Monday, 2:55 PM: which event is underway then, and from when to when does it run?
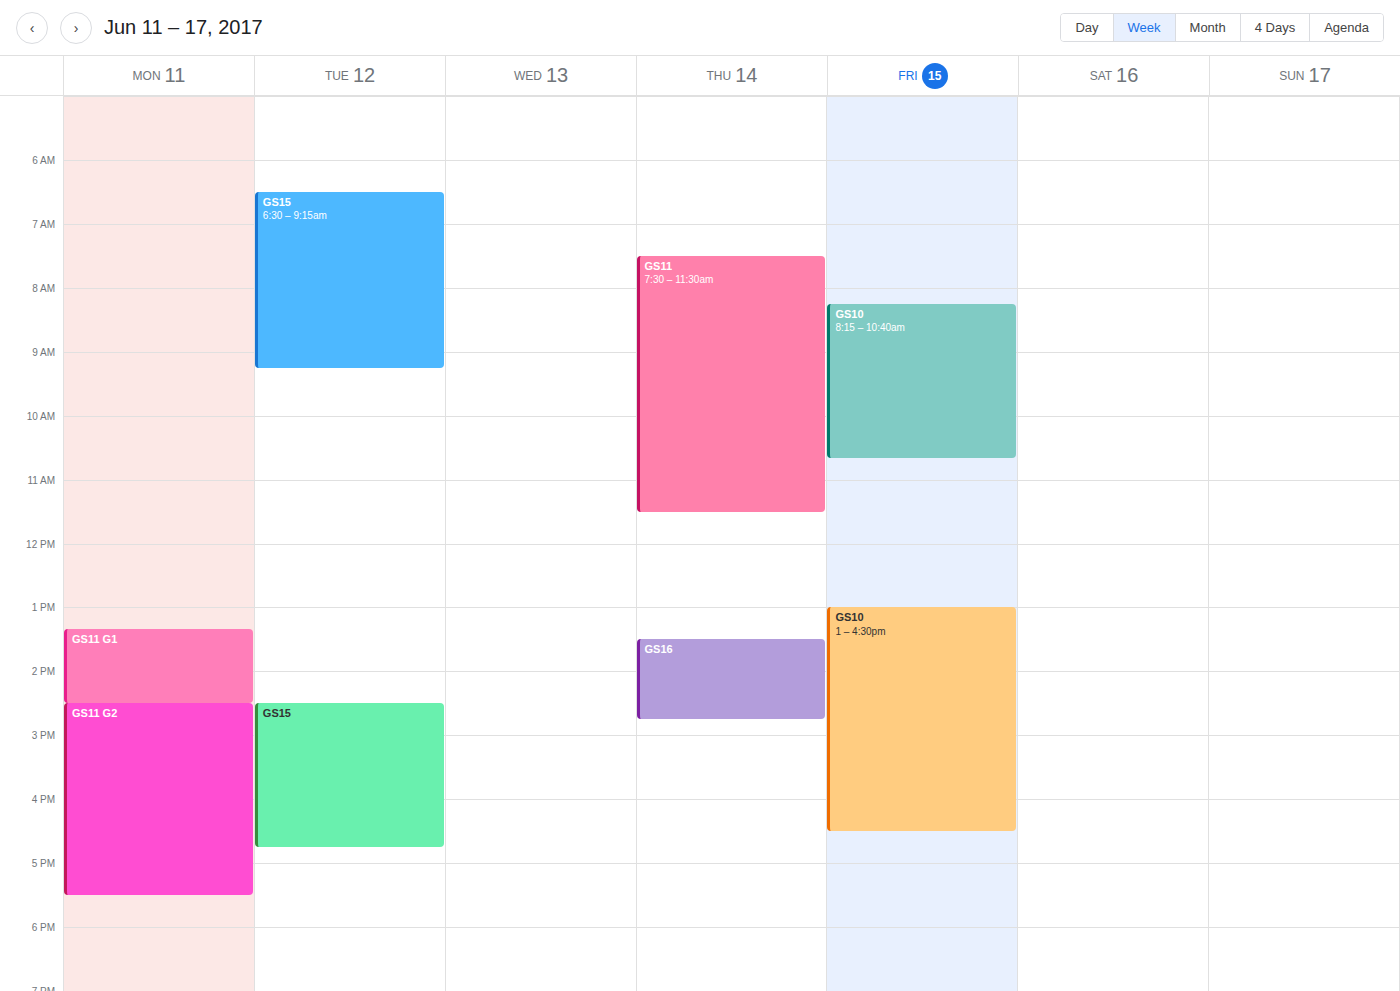
"GS11 G2", 2:30 PM to 5:30 PM